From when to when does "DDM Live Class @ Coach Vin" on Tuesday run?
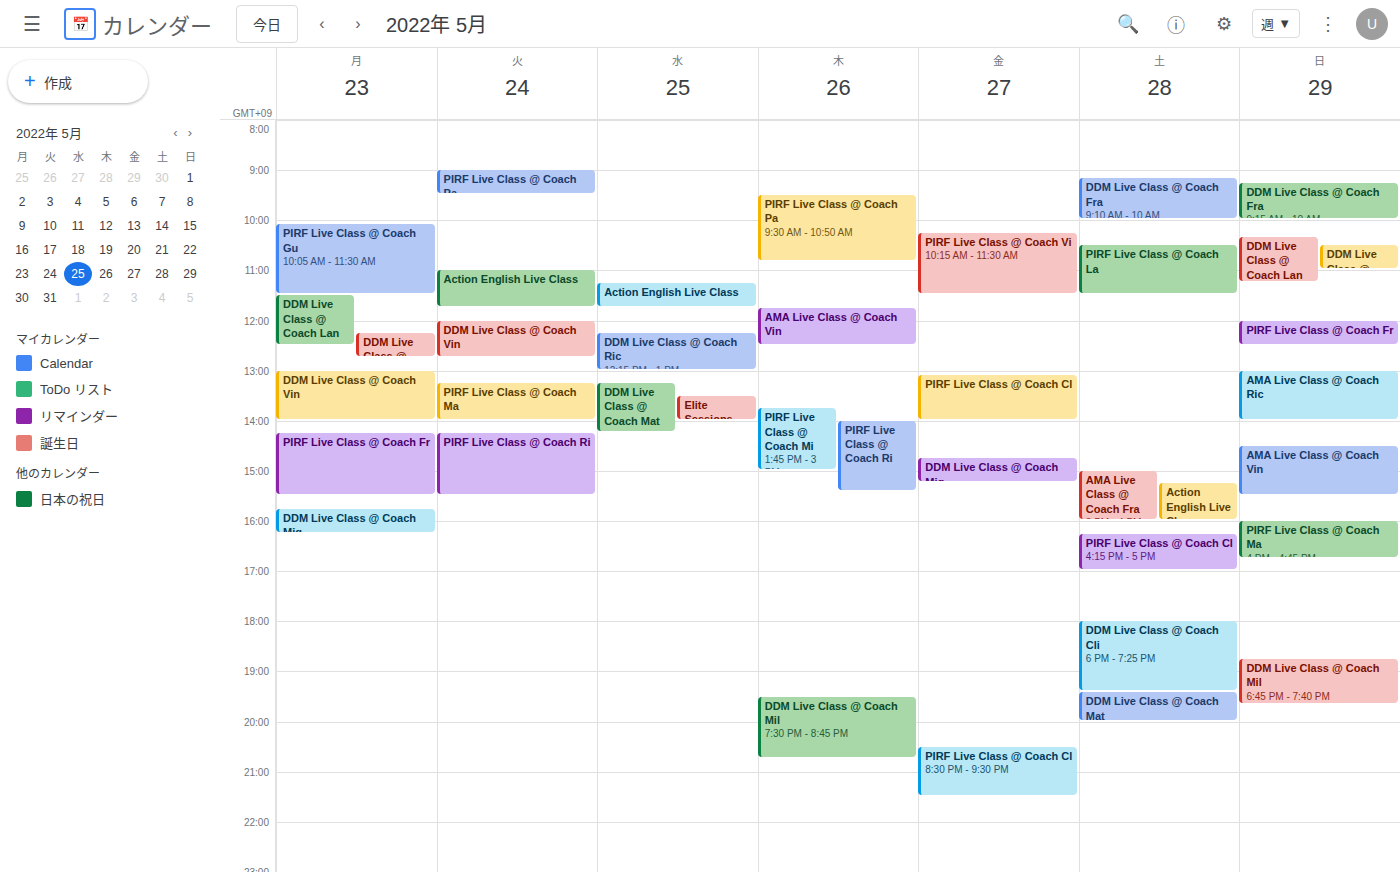
12:00 to 12:45